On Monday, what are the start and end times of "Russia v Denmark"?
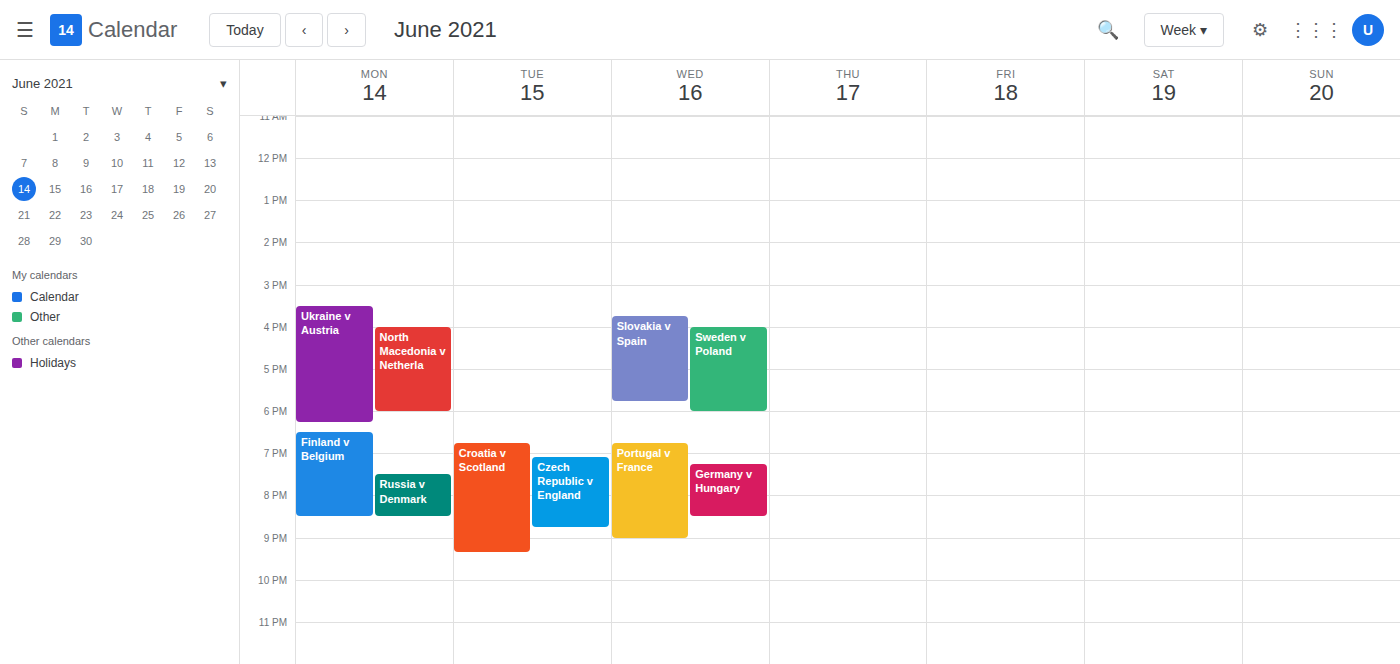
7:30 PM to 8:30 PM